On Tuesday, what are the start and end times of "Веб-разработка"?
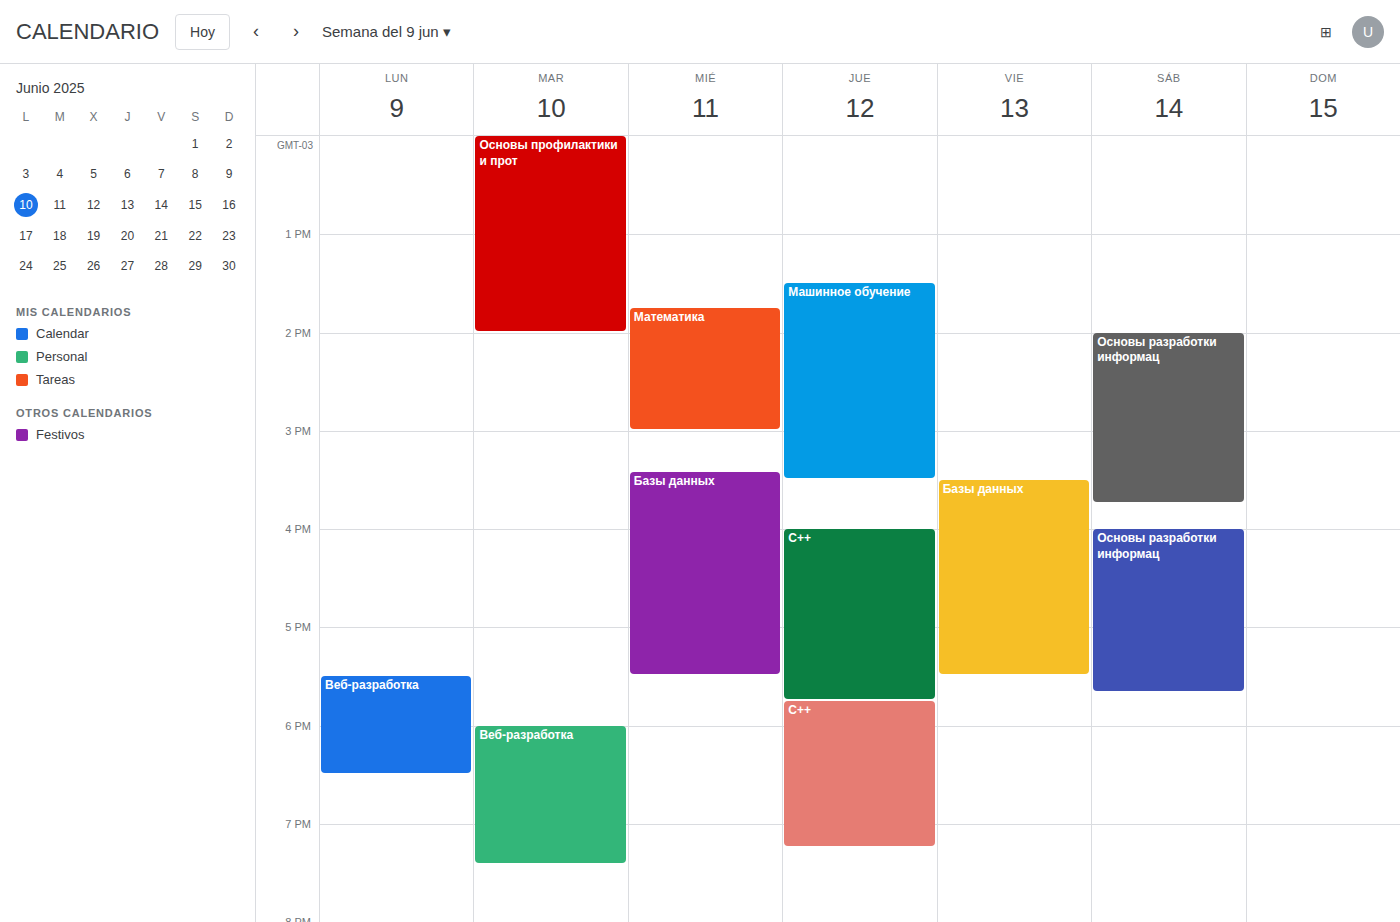
6:00 PM to 7:25 PM